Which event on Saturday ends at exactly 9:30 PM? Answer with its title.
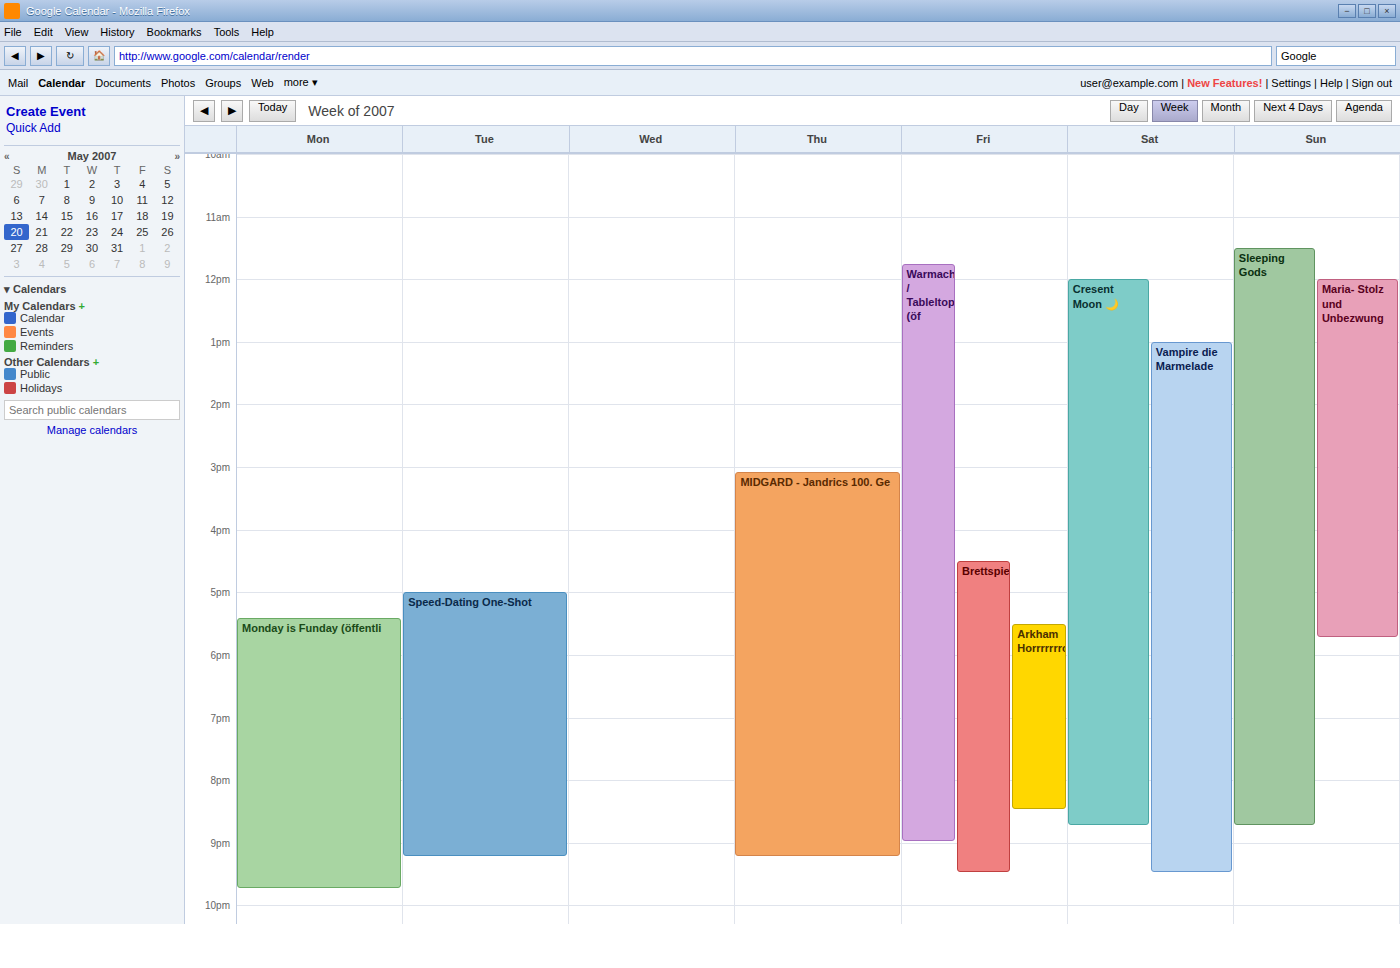
"Vampire die Marmelade"